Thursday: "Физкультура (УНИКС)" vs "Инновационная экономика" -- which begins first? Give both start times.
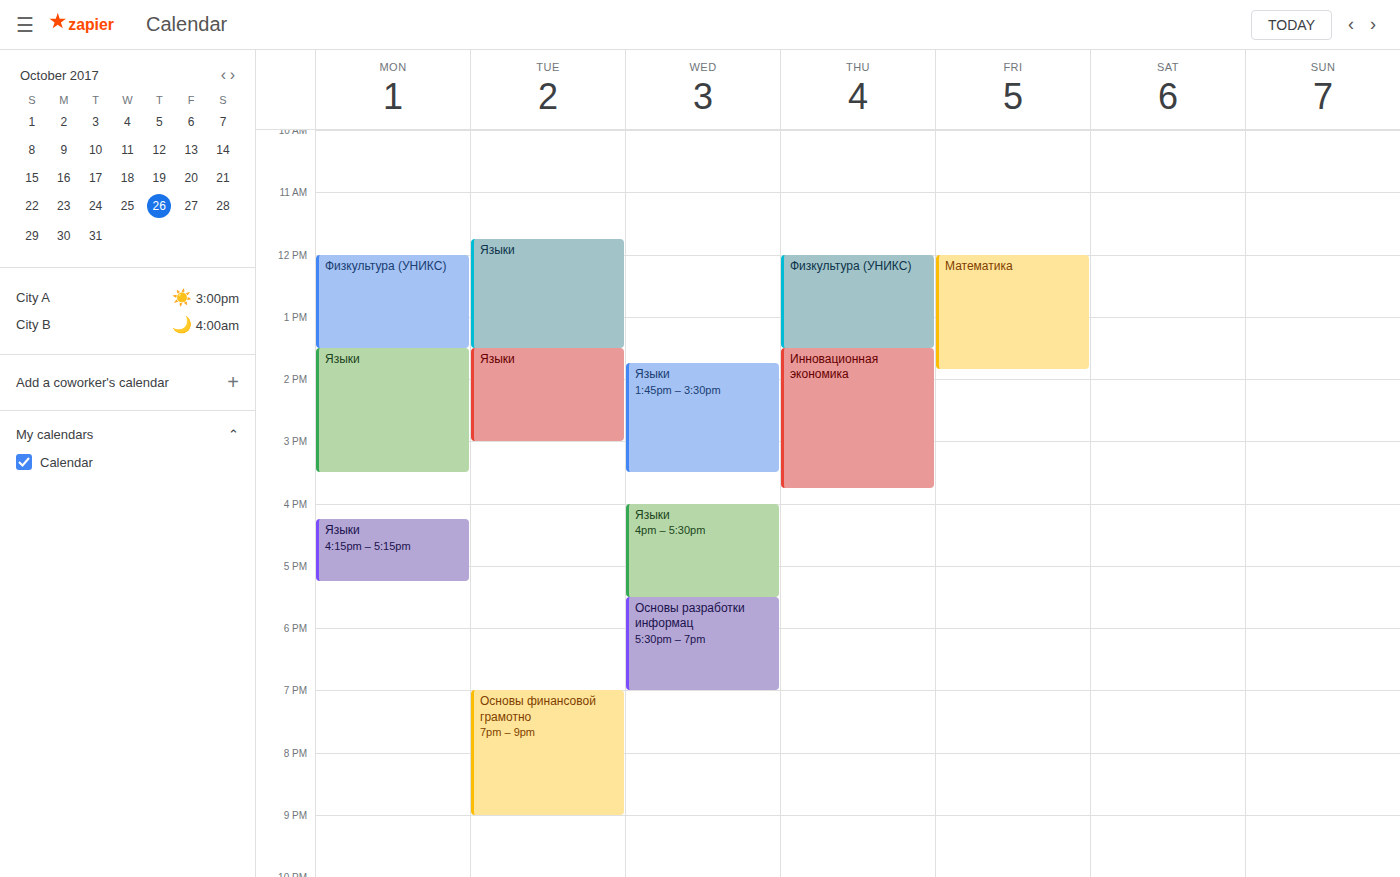
"Физкультура (УНИКС)" 12:00 PM; "Инновационная экономика" 1:30 PM.